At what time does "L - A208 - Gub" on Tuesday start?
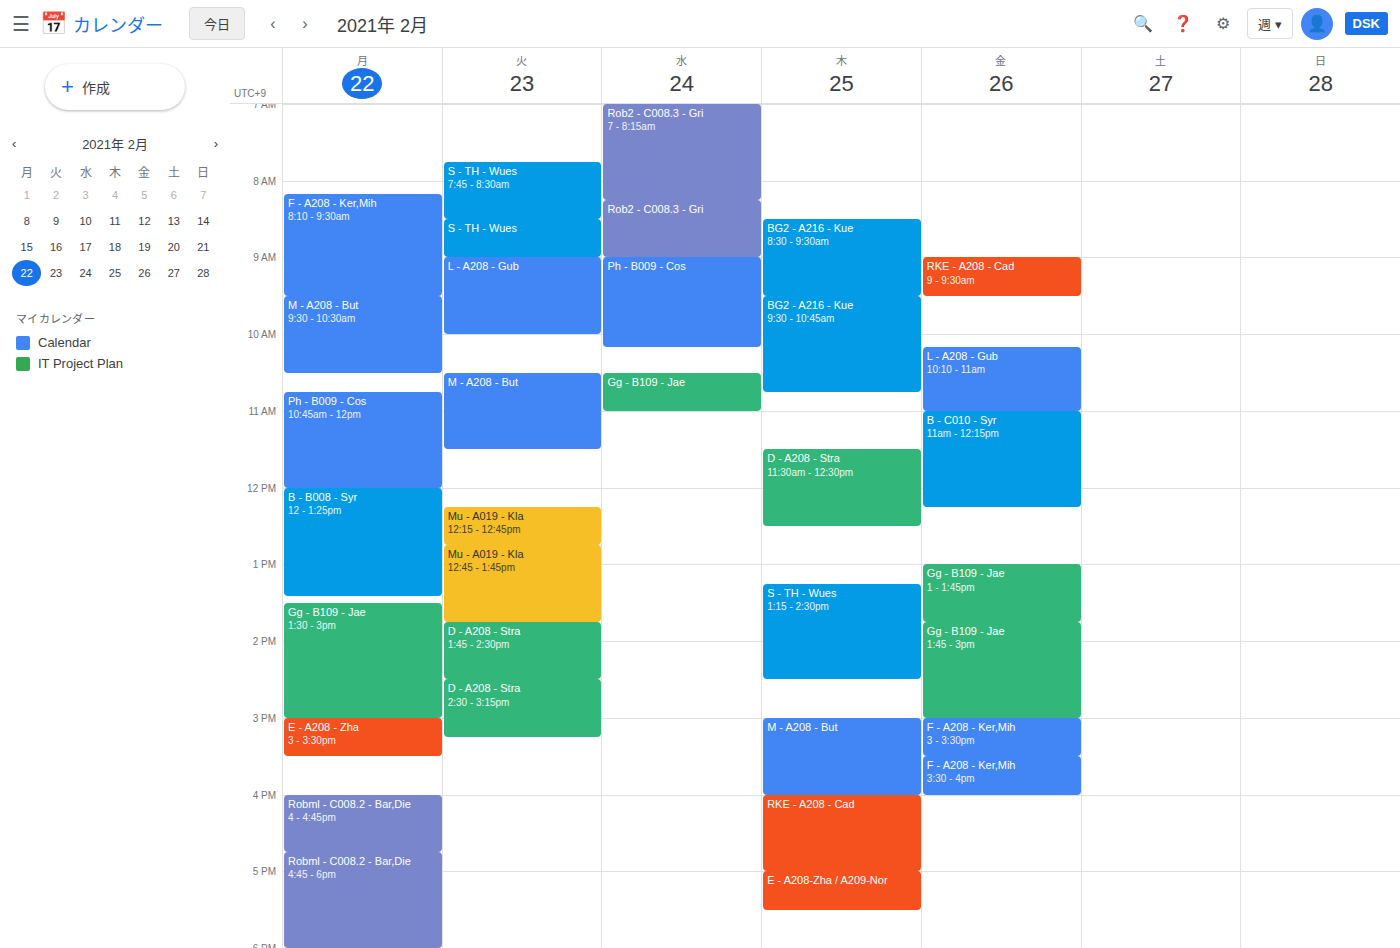
9:00 AM